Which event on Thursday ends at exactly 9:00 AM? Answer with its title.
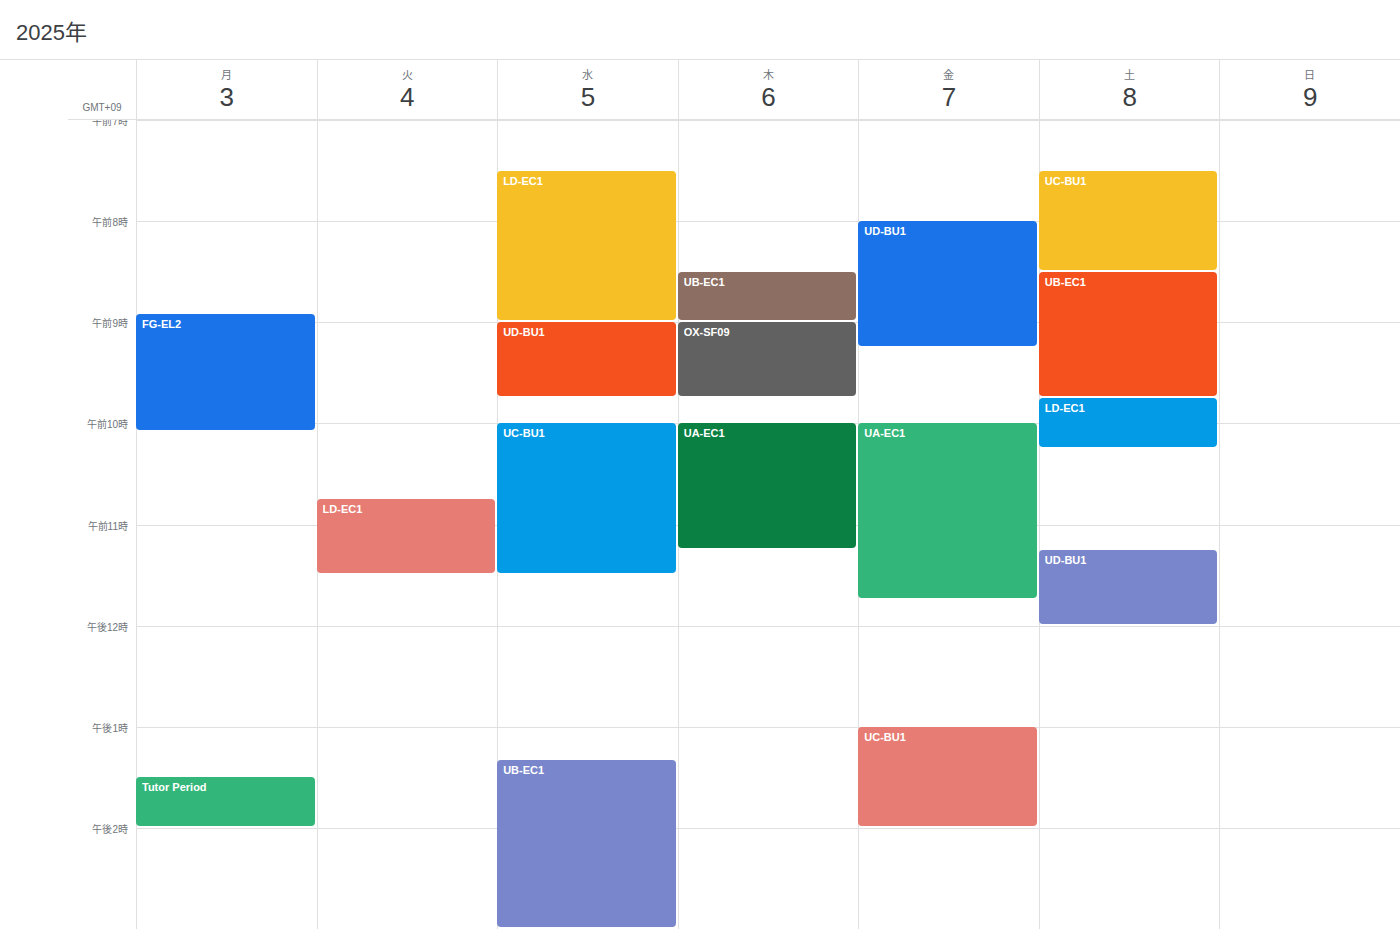
"UB-EC1"